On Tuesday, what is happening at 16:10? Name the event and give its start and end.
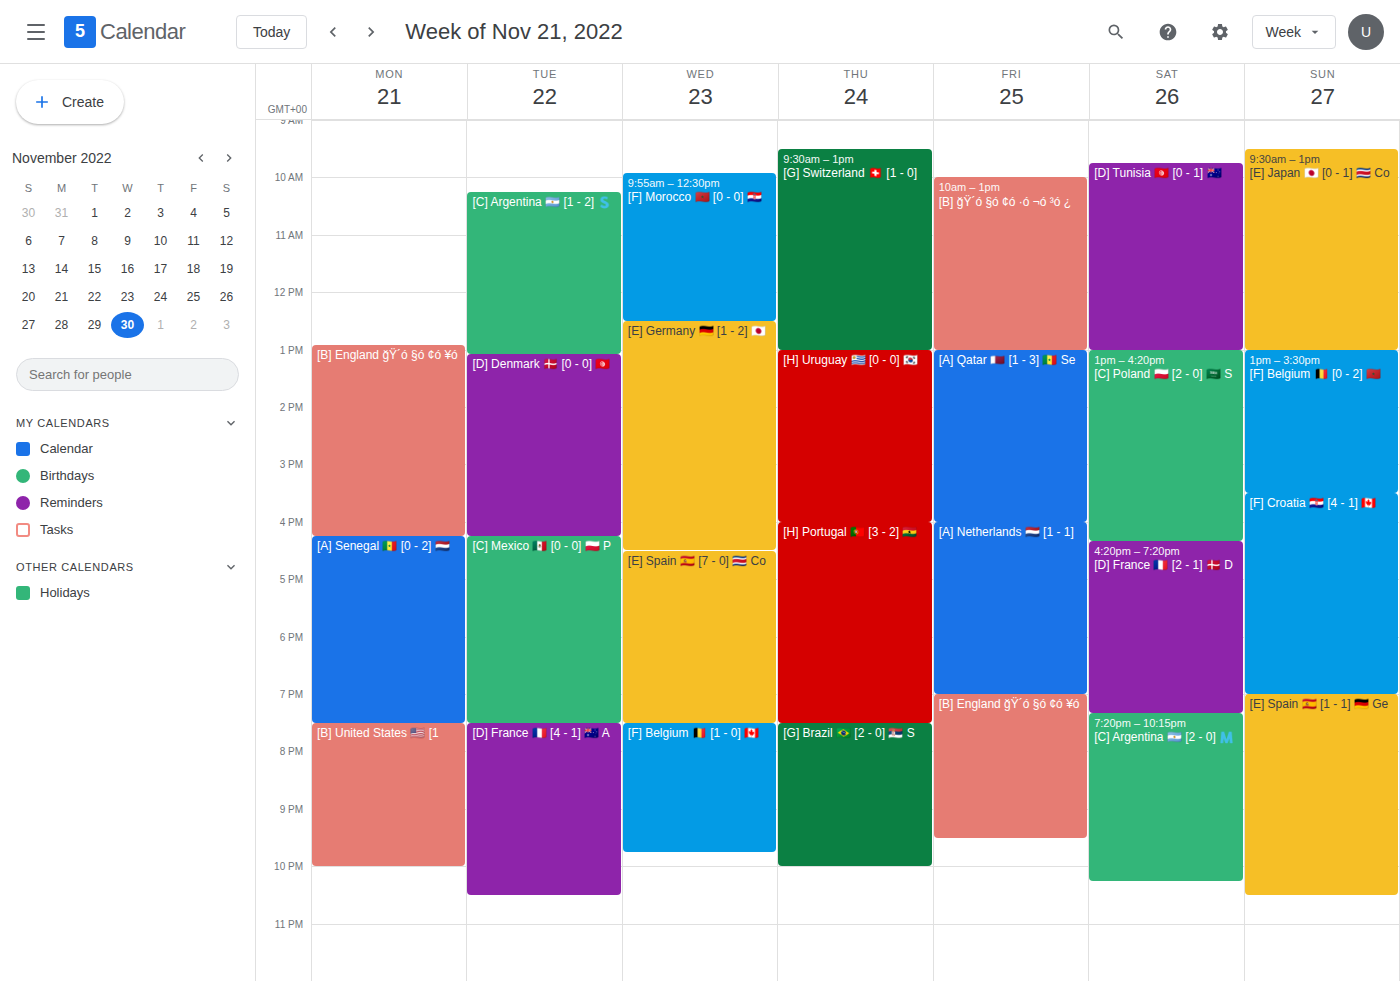
"[D] Denmark 🇩🇰 [0 - 0] 🇹🇳", 13:05 to 16:15